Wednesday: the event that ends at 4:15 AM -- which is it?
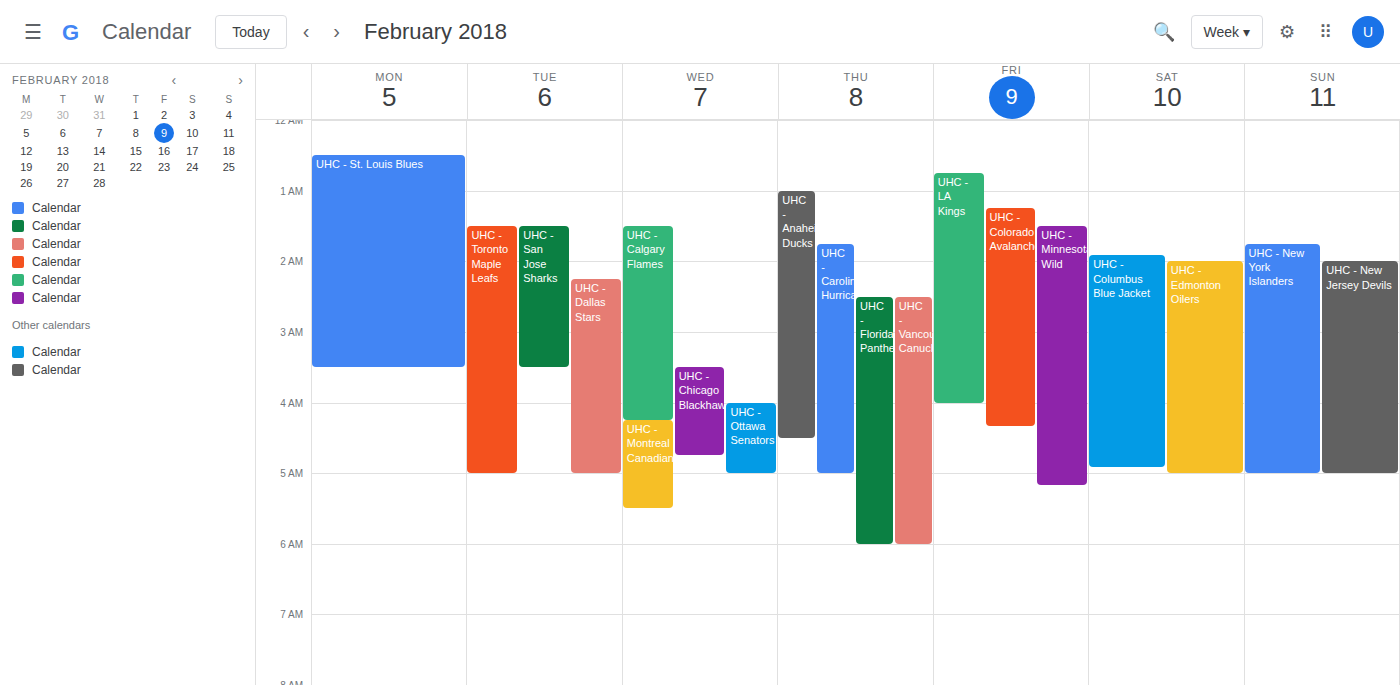
"UHC - Calgary Flames"